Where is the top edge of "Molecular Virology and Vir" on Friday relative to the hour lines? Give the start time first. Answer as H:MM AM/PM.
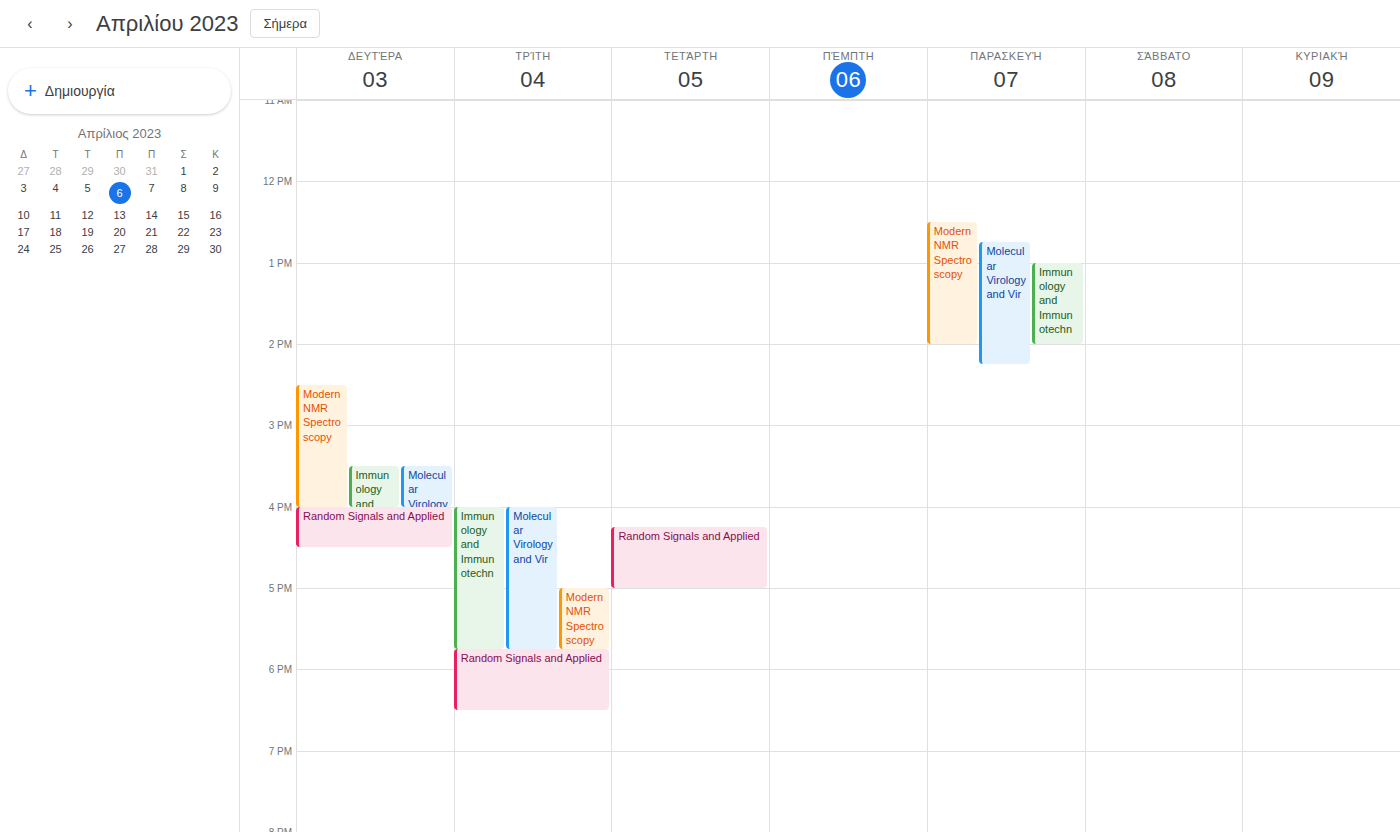
12:45 PM -- neither: three quarters of the way from the 12 PM line to the 1 PM line.